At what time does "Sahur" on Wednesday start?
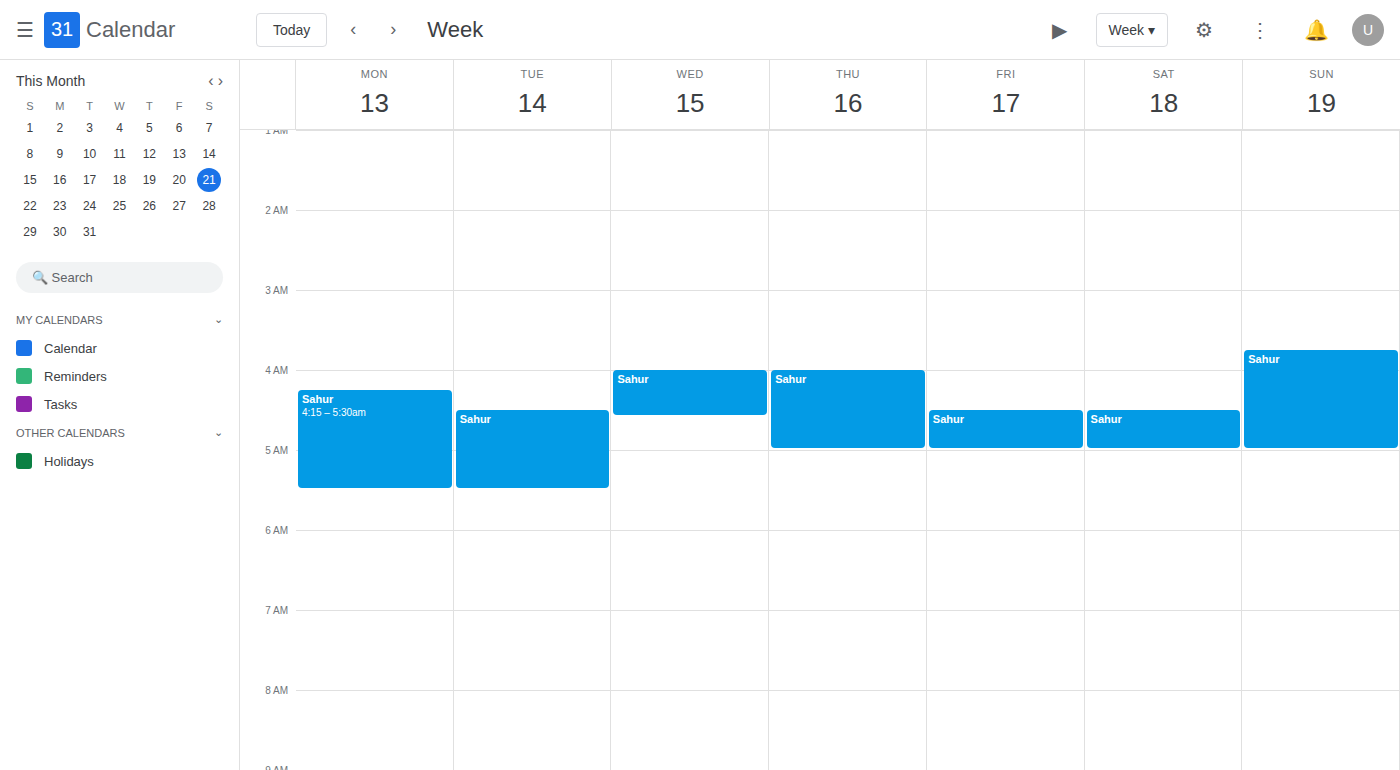
4:00 AM